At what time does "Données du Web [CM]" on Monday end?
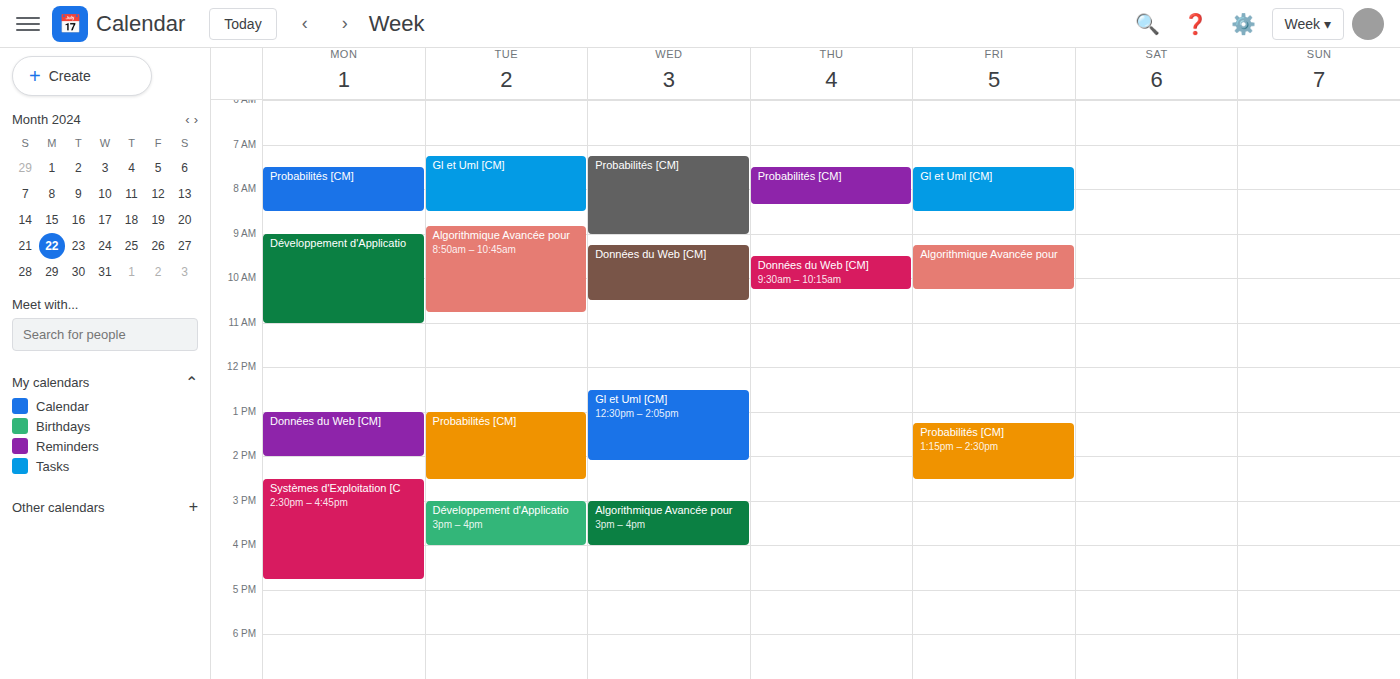
14:00